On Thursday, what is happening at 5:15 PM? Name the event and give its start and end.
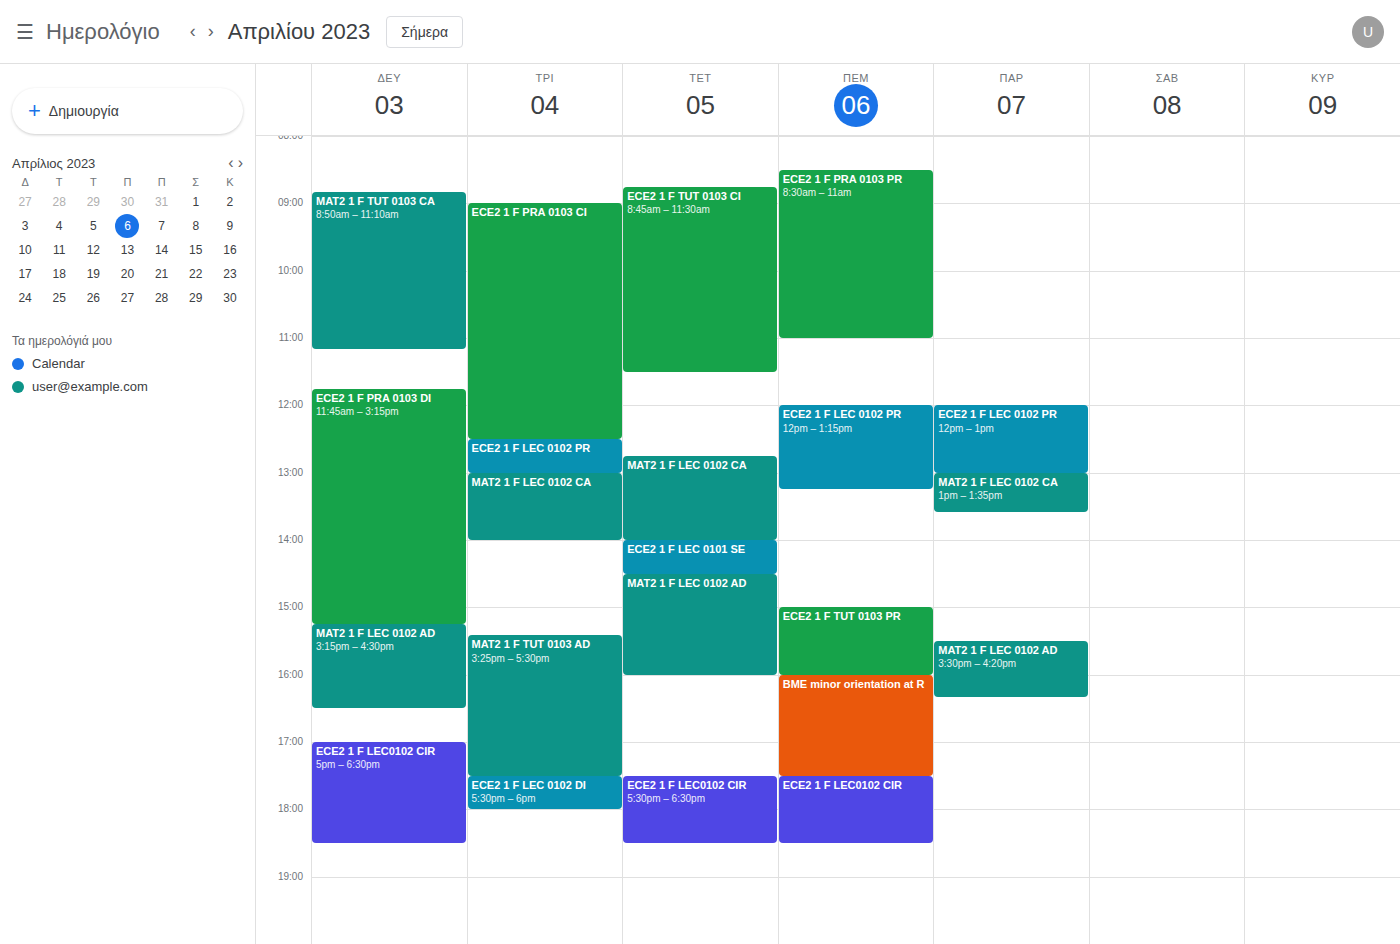
"BME minor orientation at R", 4:00 PM to 5:30 PM